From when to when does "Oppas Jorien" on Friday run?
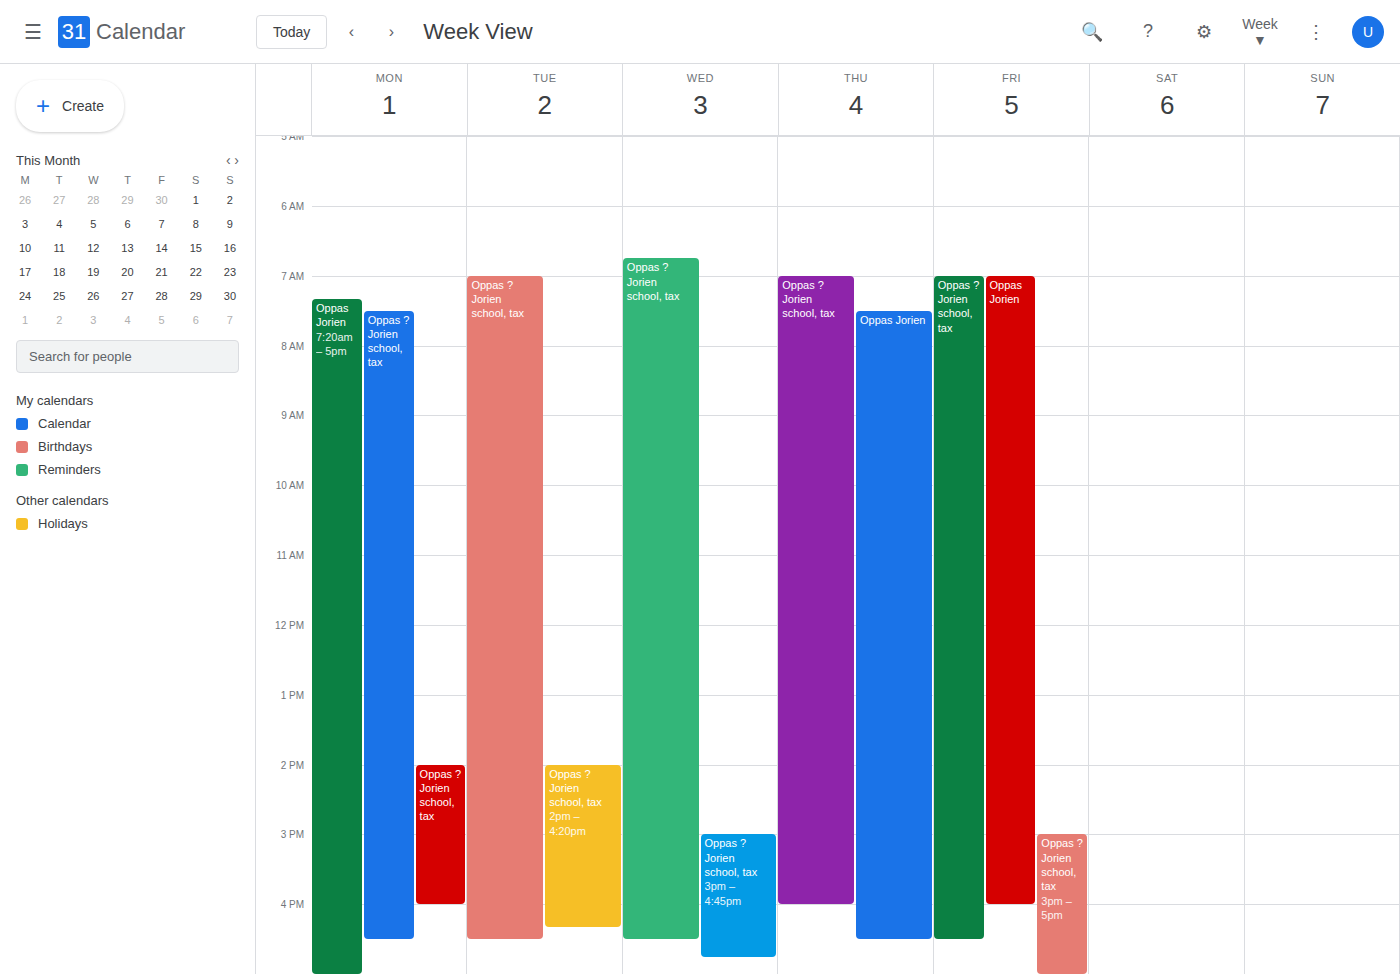
7:00 AM to 4:00 PM